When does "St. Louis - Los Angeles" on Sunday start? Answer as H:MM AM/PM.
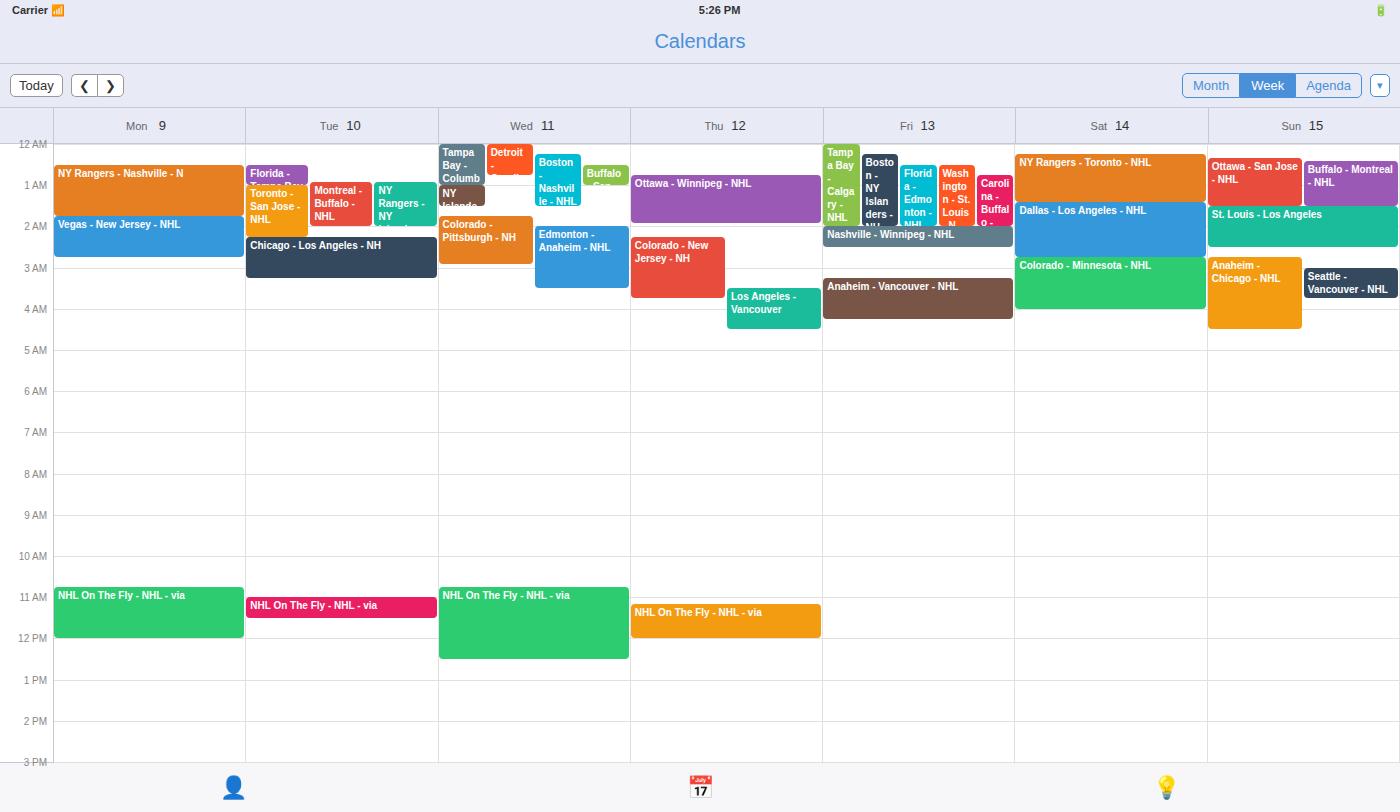
1:30 AM